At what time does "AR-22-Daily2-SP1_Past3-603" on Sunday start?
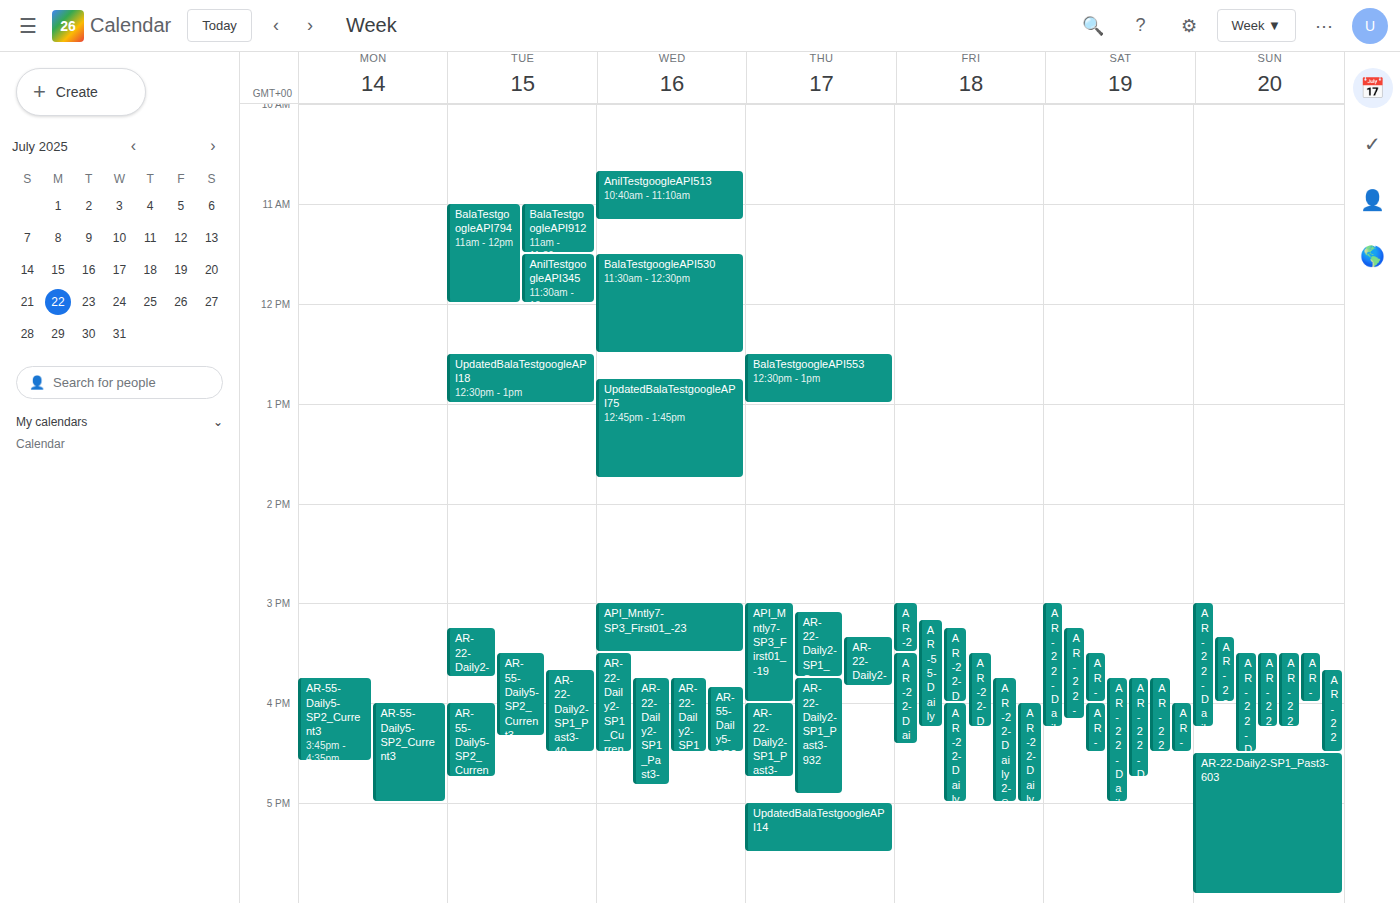
16:30